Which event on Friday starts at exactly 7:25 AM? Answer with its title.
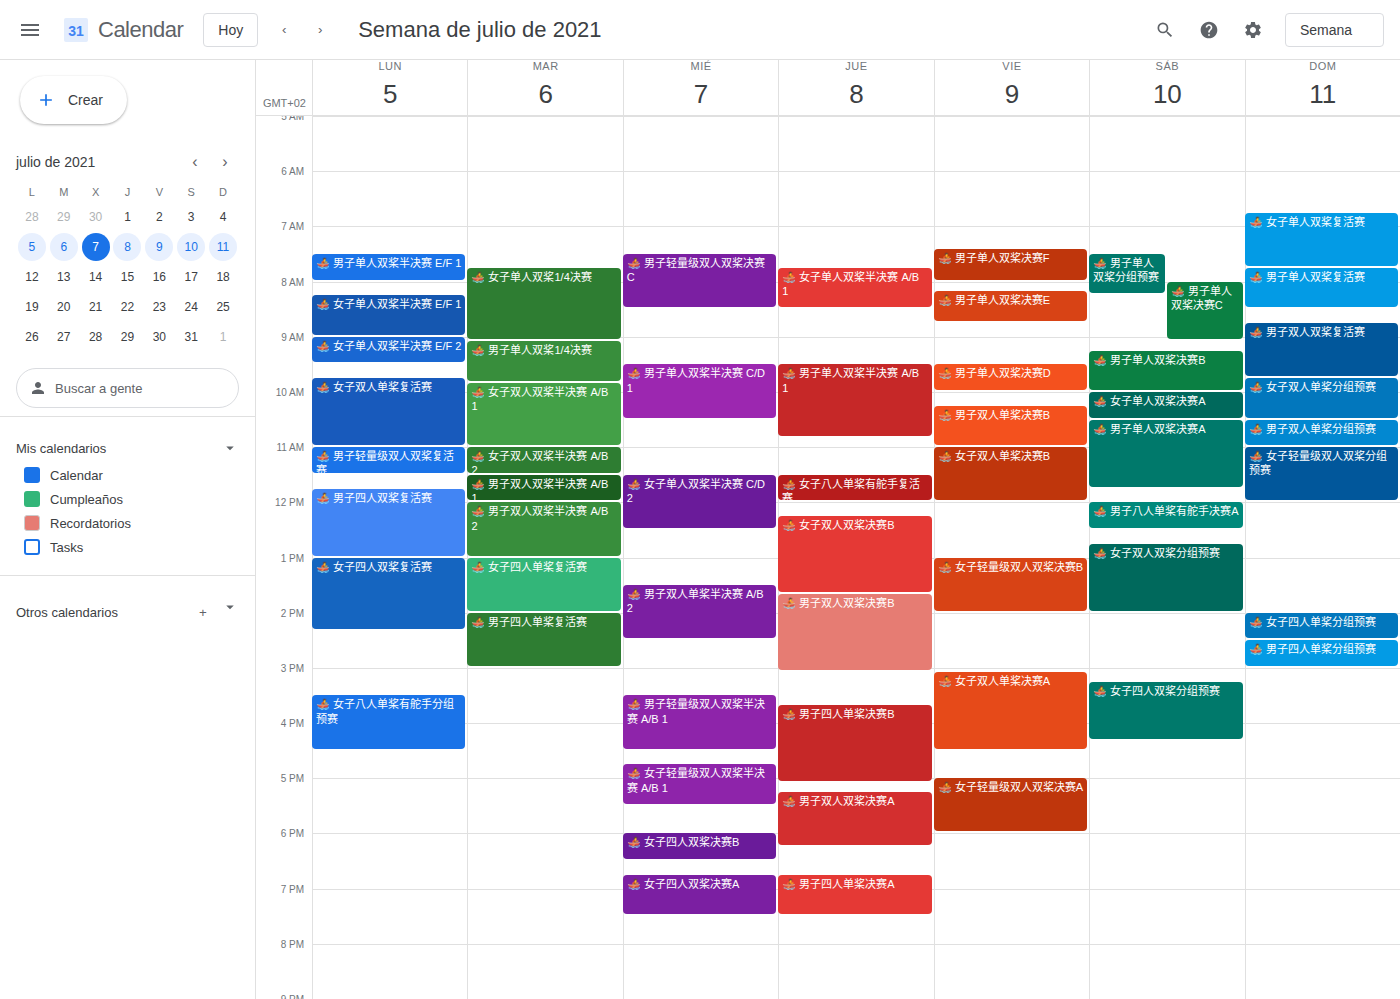
"🚣 男子单人双桨决赛F"